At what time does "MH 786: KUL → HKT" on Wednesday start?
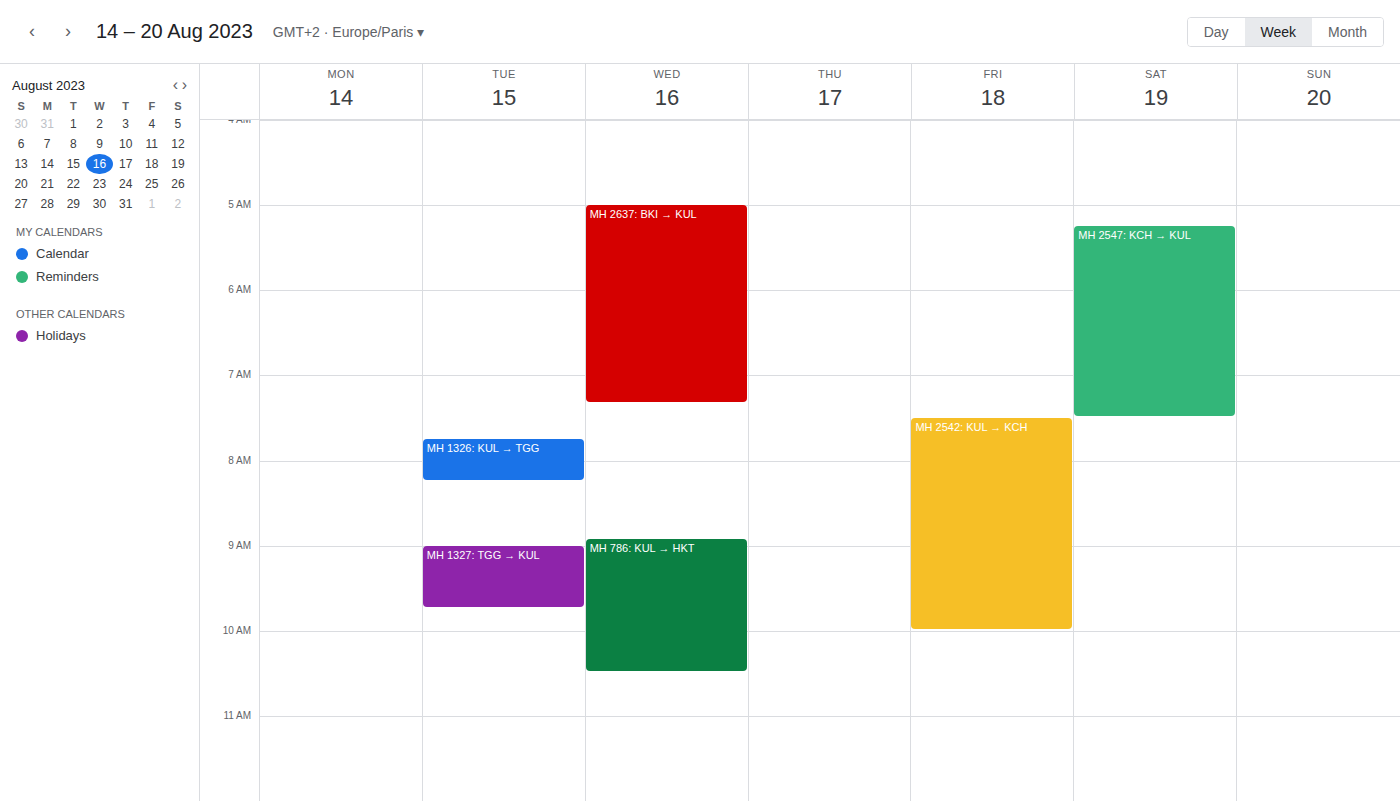
08:55